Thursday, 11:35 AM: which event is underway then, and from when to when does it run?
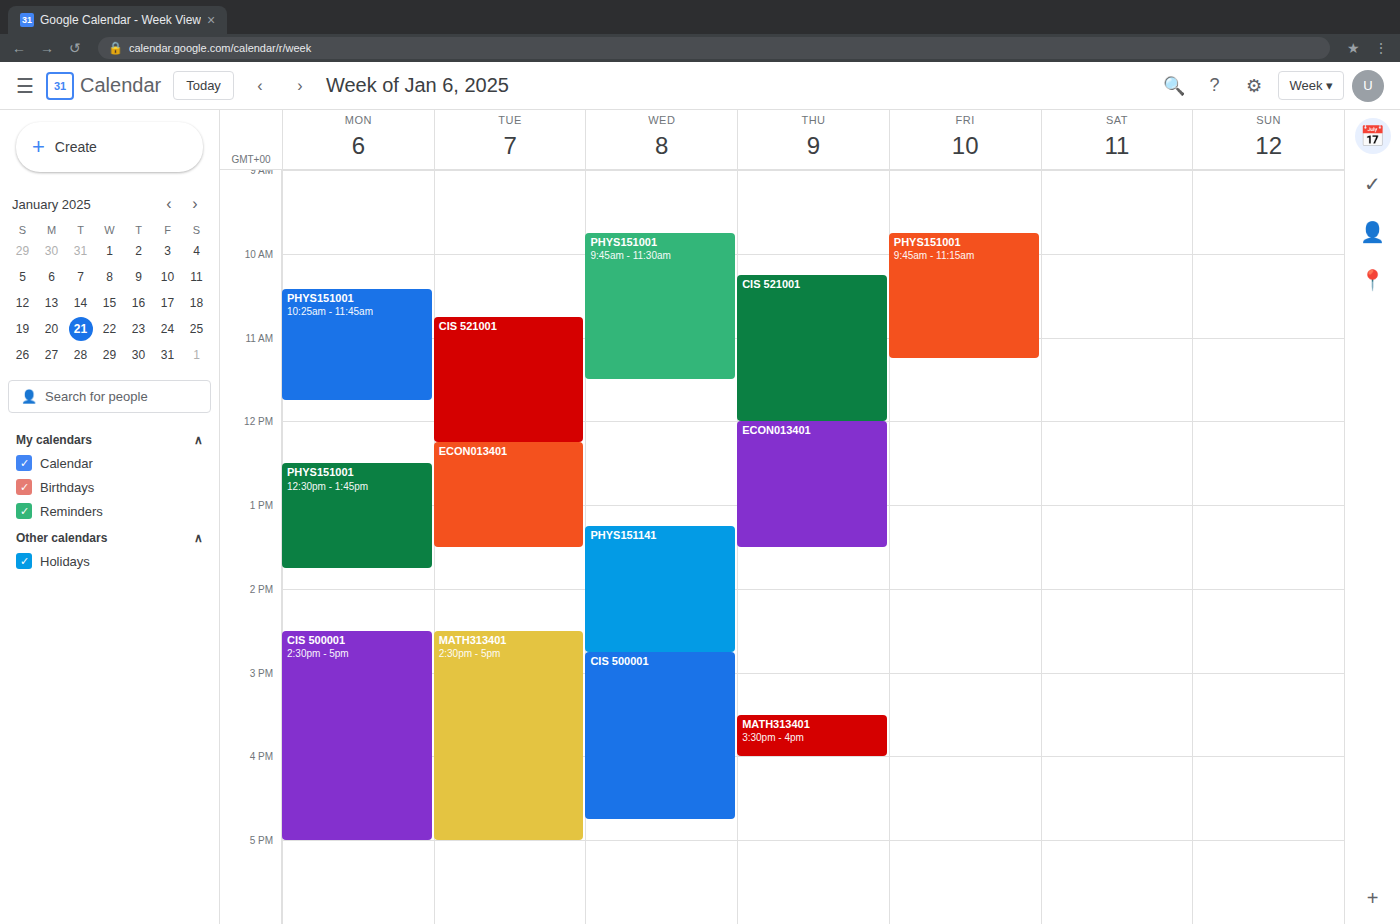
"CIS 521001", 10:15 AM to 12:00 PM